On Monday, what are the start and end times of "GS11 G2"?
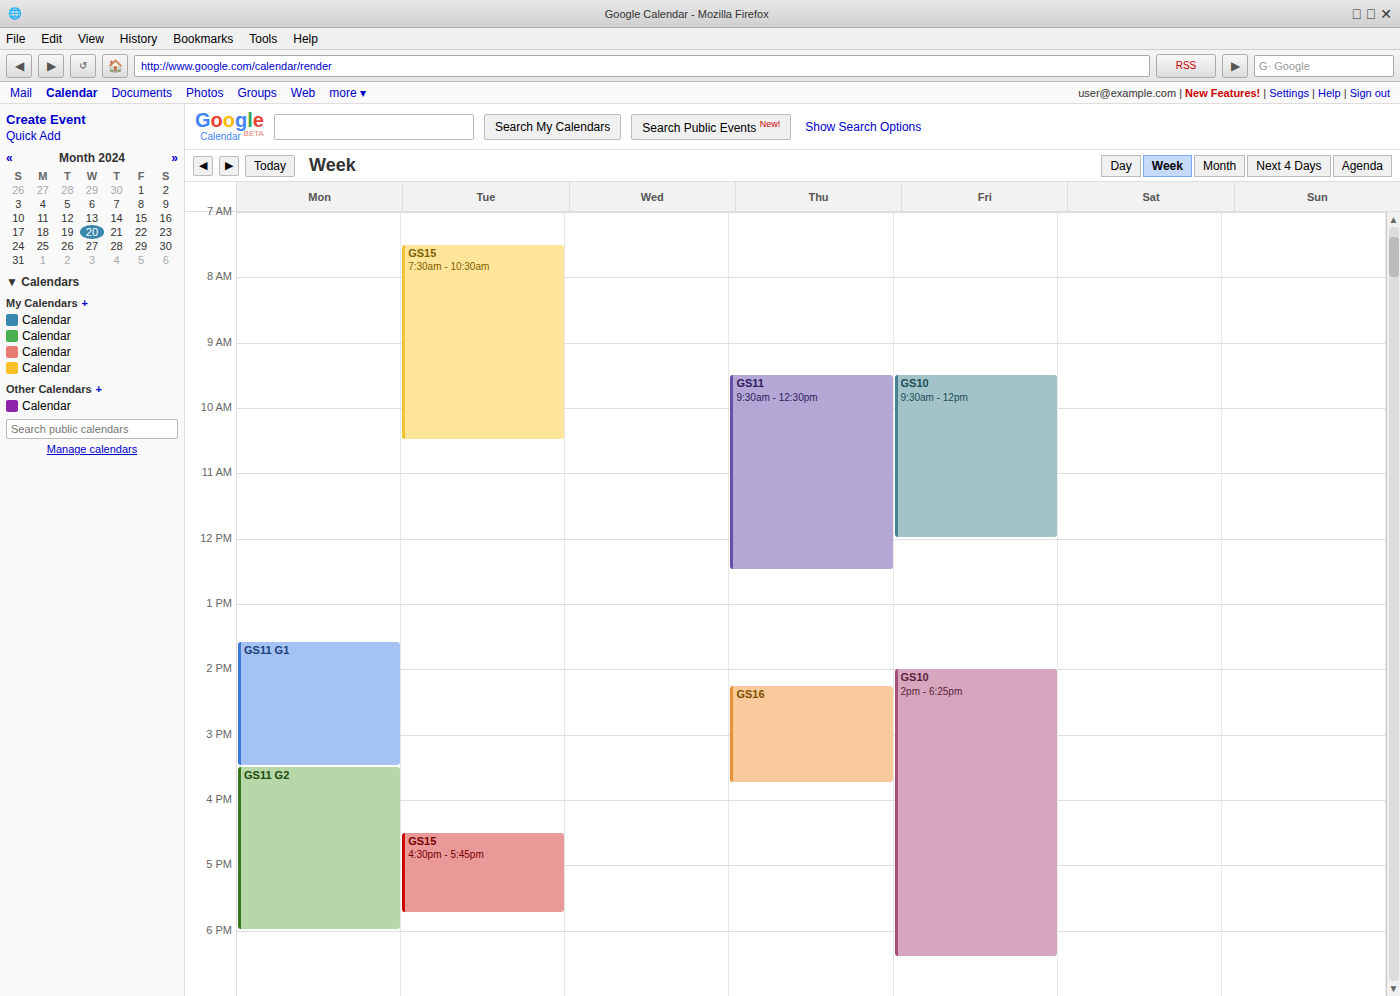
3:30 PM to 6:00 PM